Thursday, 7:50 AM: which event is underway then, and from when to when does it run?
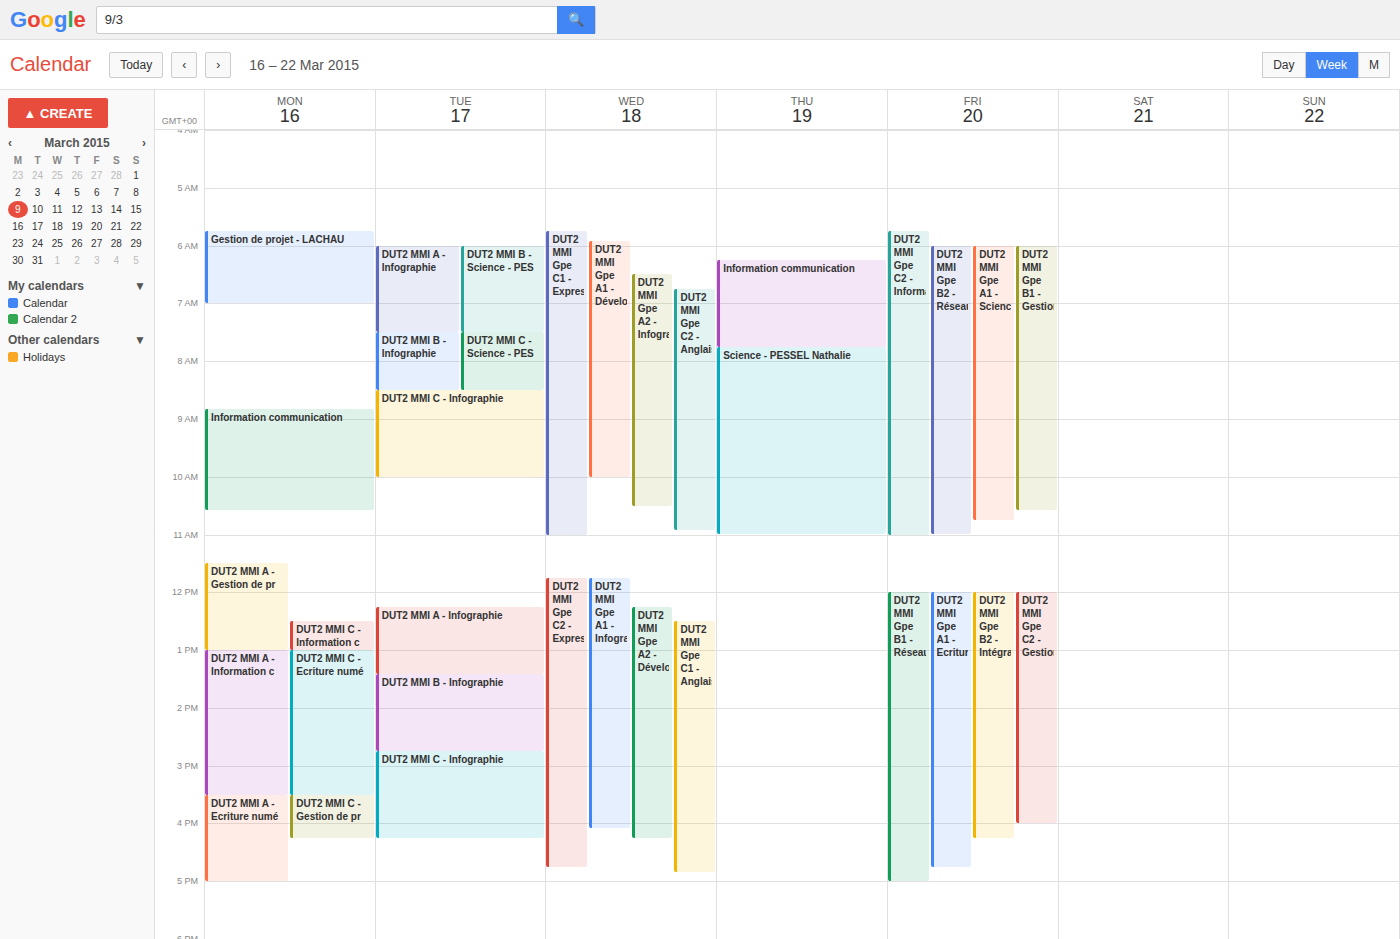
"Science - PESSEL Nathalie", 7:45 AM to 11:00 AM